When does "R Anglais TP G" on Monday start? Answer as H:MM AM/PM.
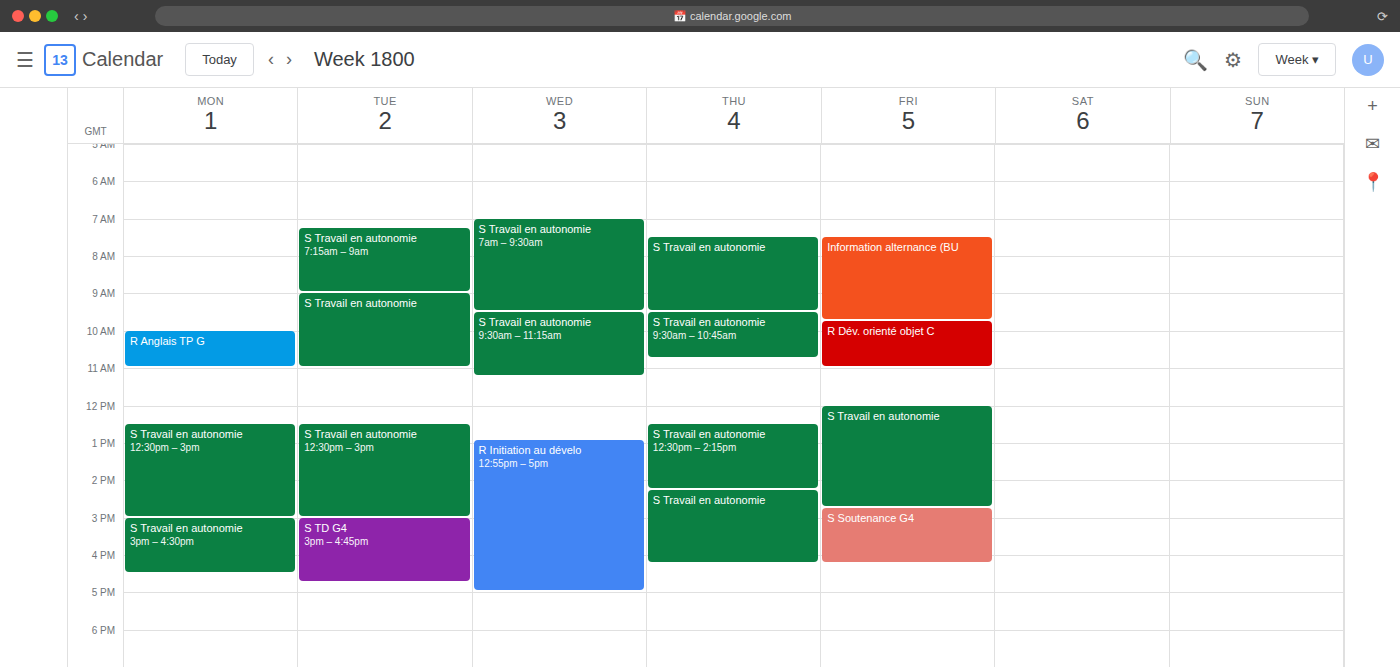
10:00 AM